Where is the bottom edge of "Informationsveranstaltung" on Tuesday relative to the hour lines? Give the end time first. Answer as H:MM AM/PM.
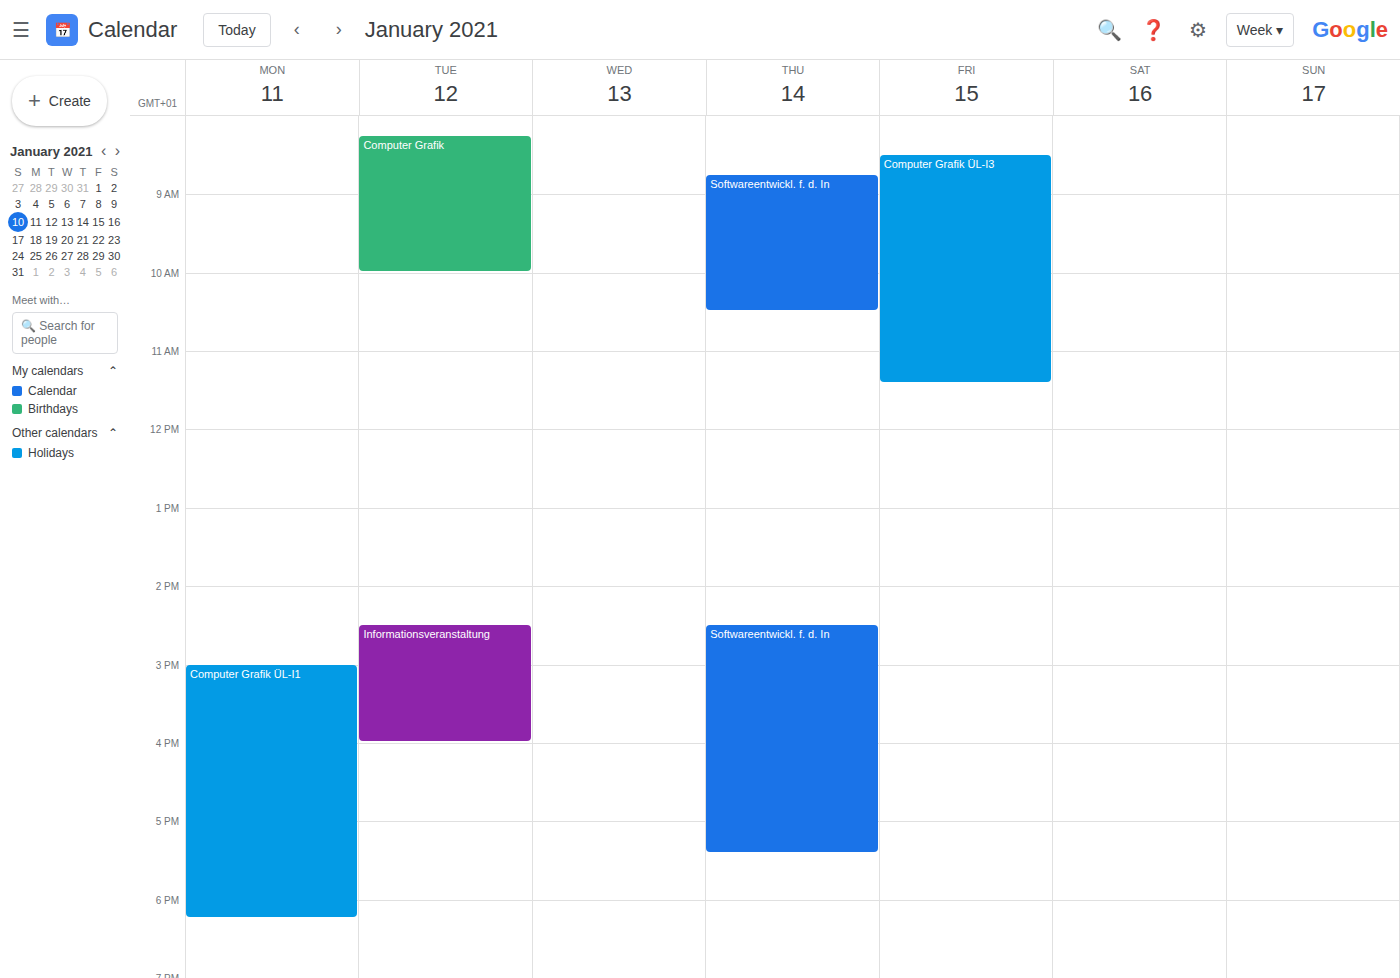
4:00 PM -- exactly on the 4 PM line.